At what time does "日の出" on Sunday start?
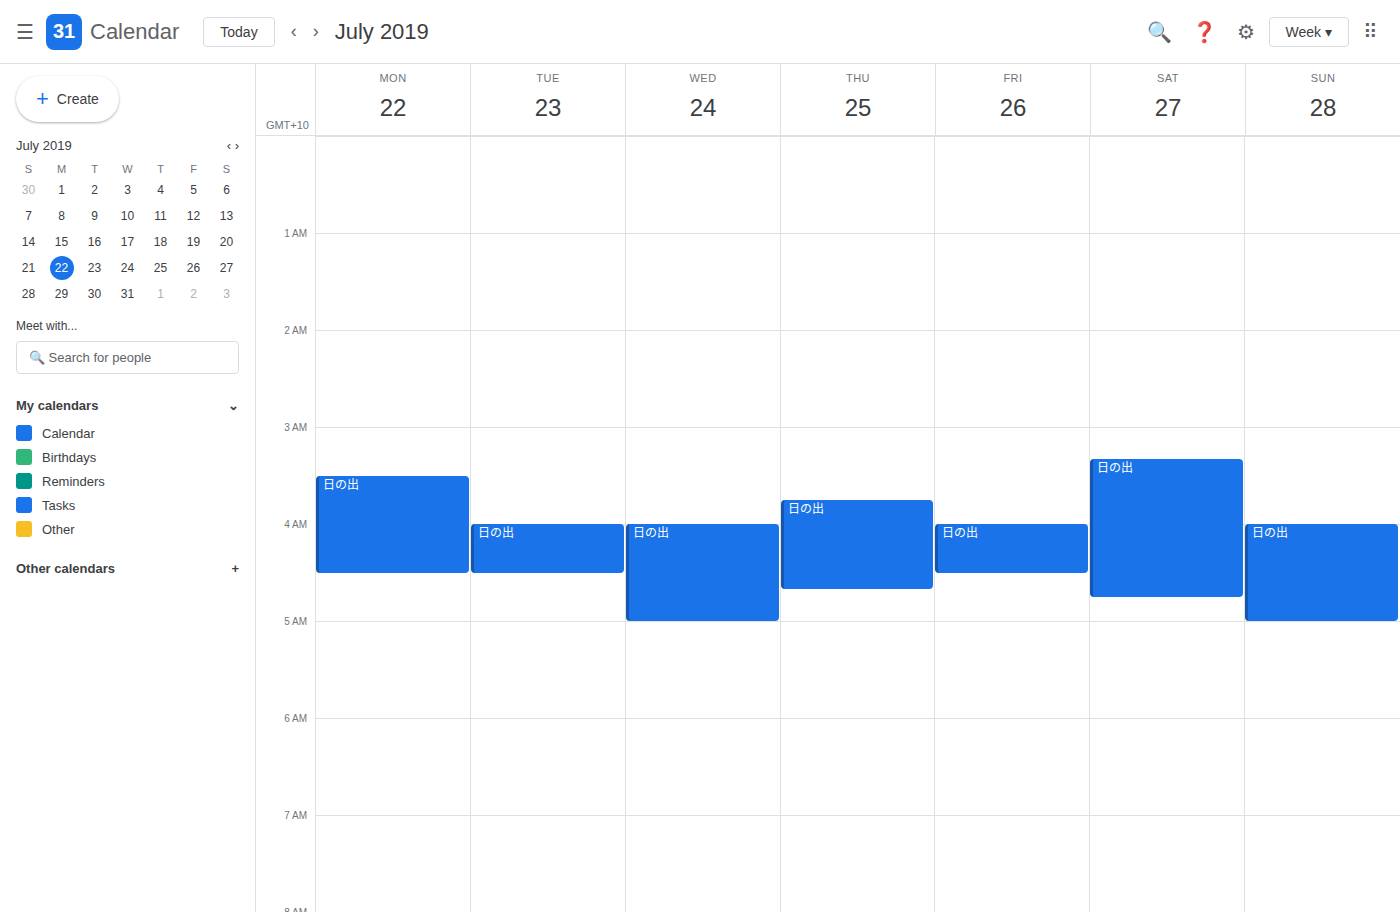
4:00 AM